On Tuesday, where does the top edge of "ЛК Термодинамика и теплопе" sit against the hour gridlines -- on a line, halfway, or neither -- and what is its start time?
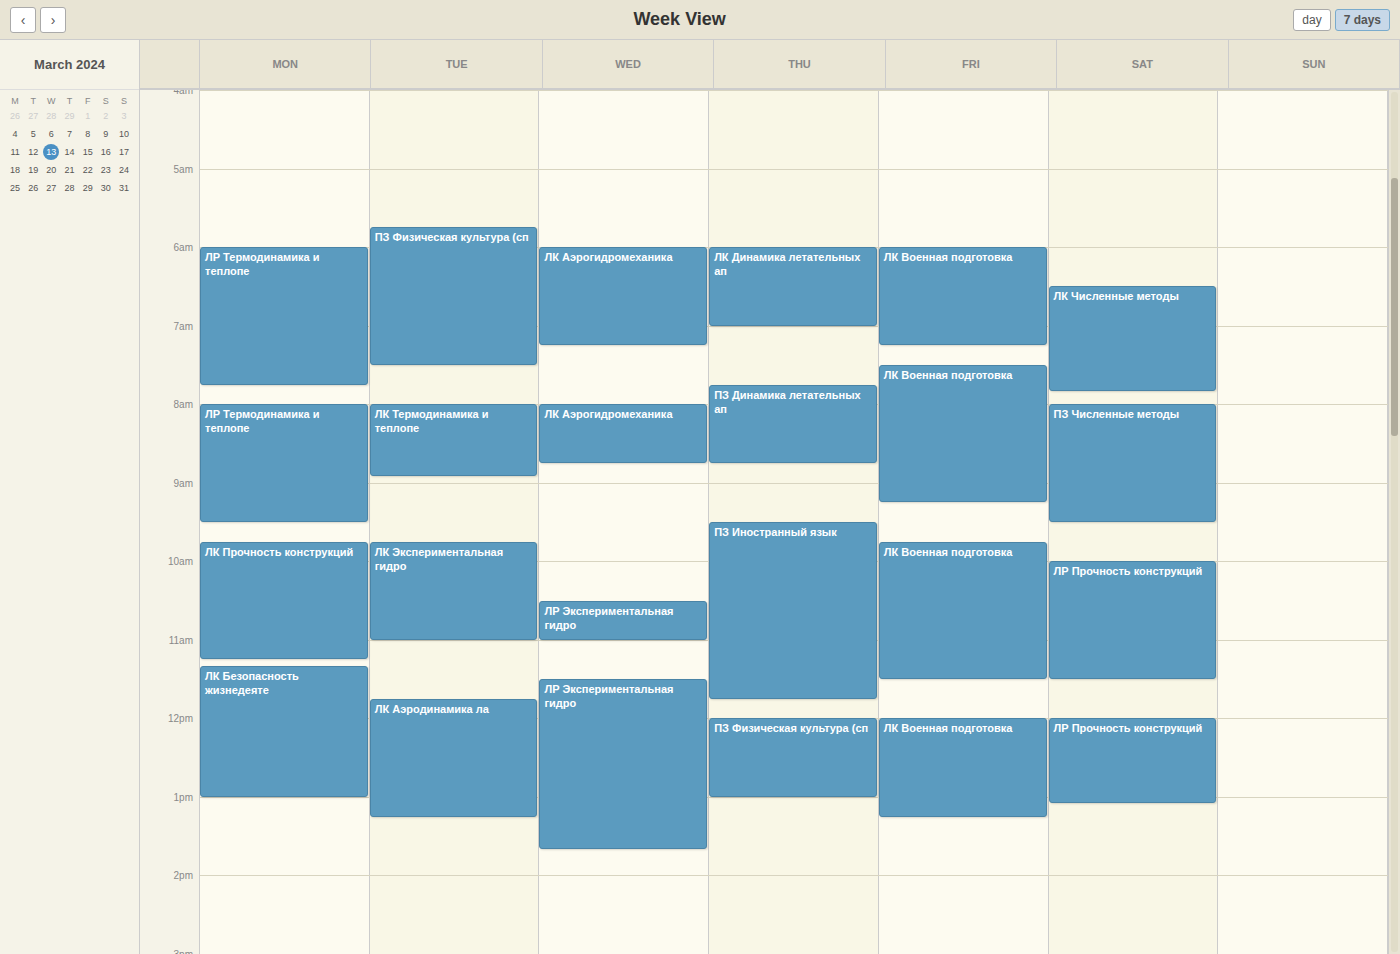
8:00 AM -- exactly on the 8 AM line.